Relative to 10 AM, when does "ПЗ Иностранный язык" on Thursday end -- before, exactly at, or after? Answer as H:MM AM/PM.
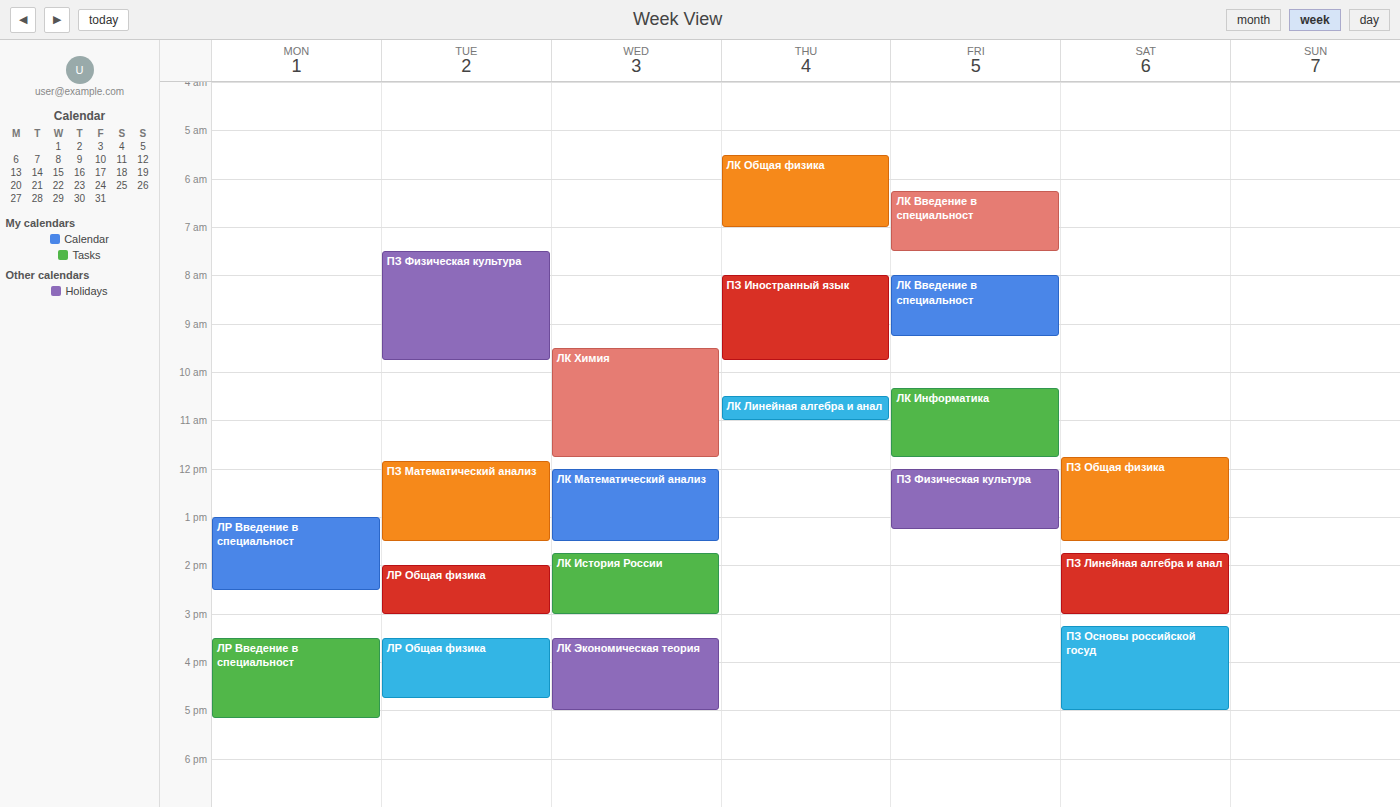
9:45 AM -- before 10 AM, 15 minutes above the 10 AM line.